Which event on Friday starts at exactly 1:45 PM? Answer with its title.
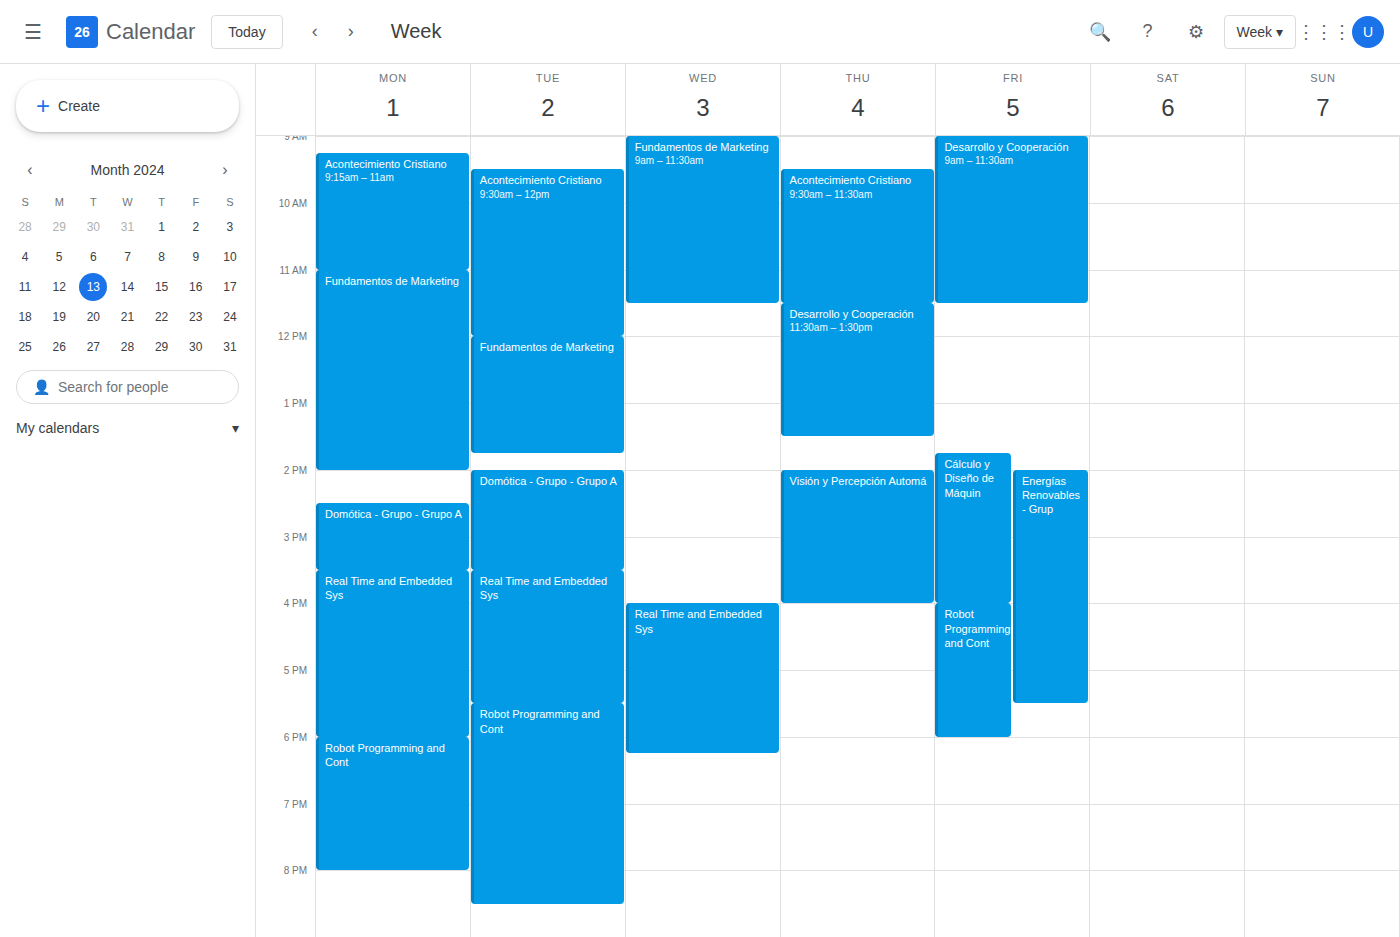
"Cálculo y Diseño de Máquin"